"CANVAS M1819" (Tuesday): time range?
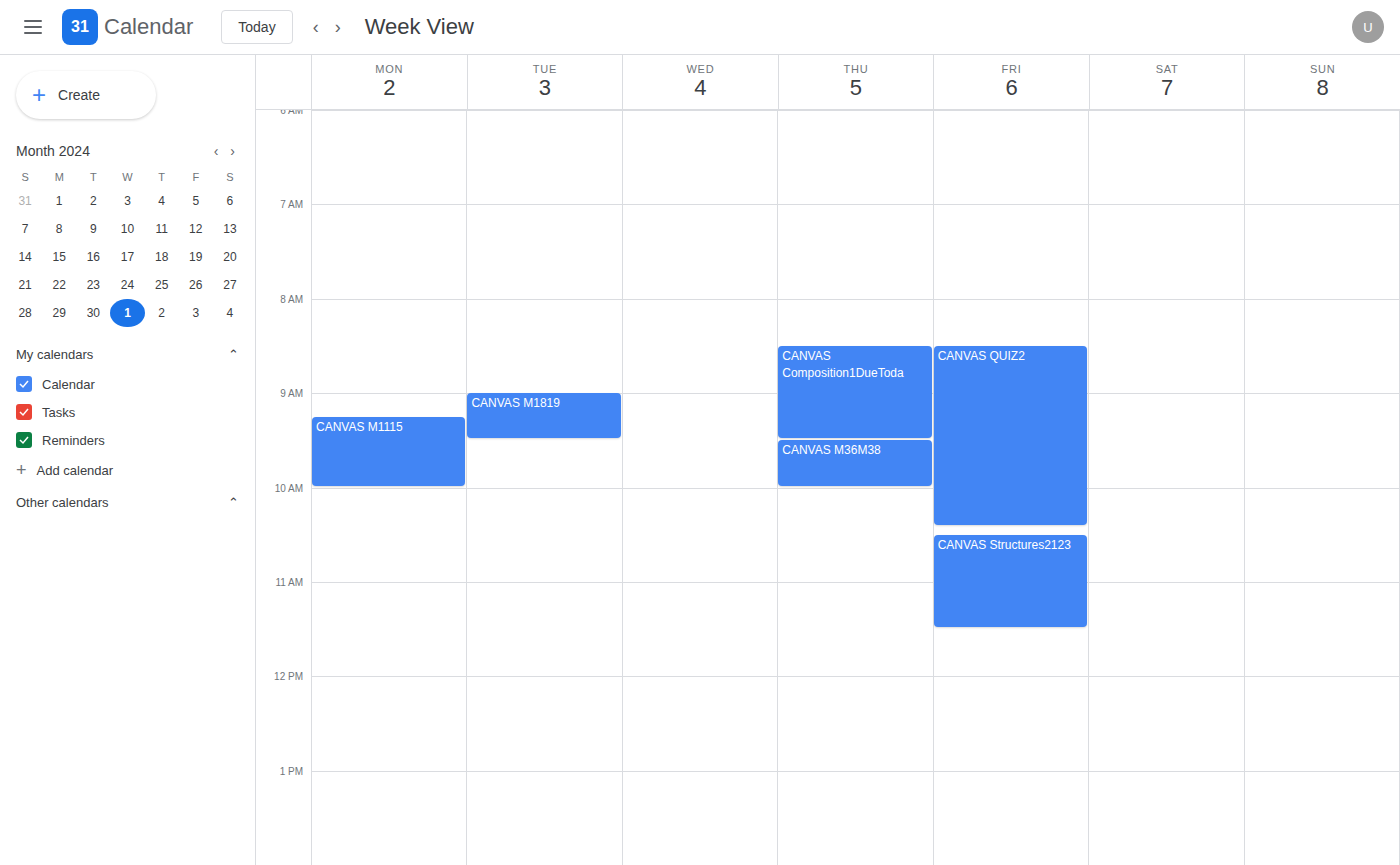
9:00 AM to 9:30 AM